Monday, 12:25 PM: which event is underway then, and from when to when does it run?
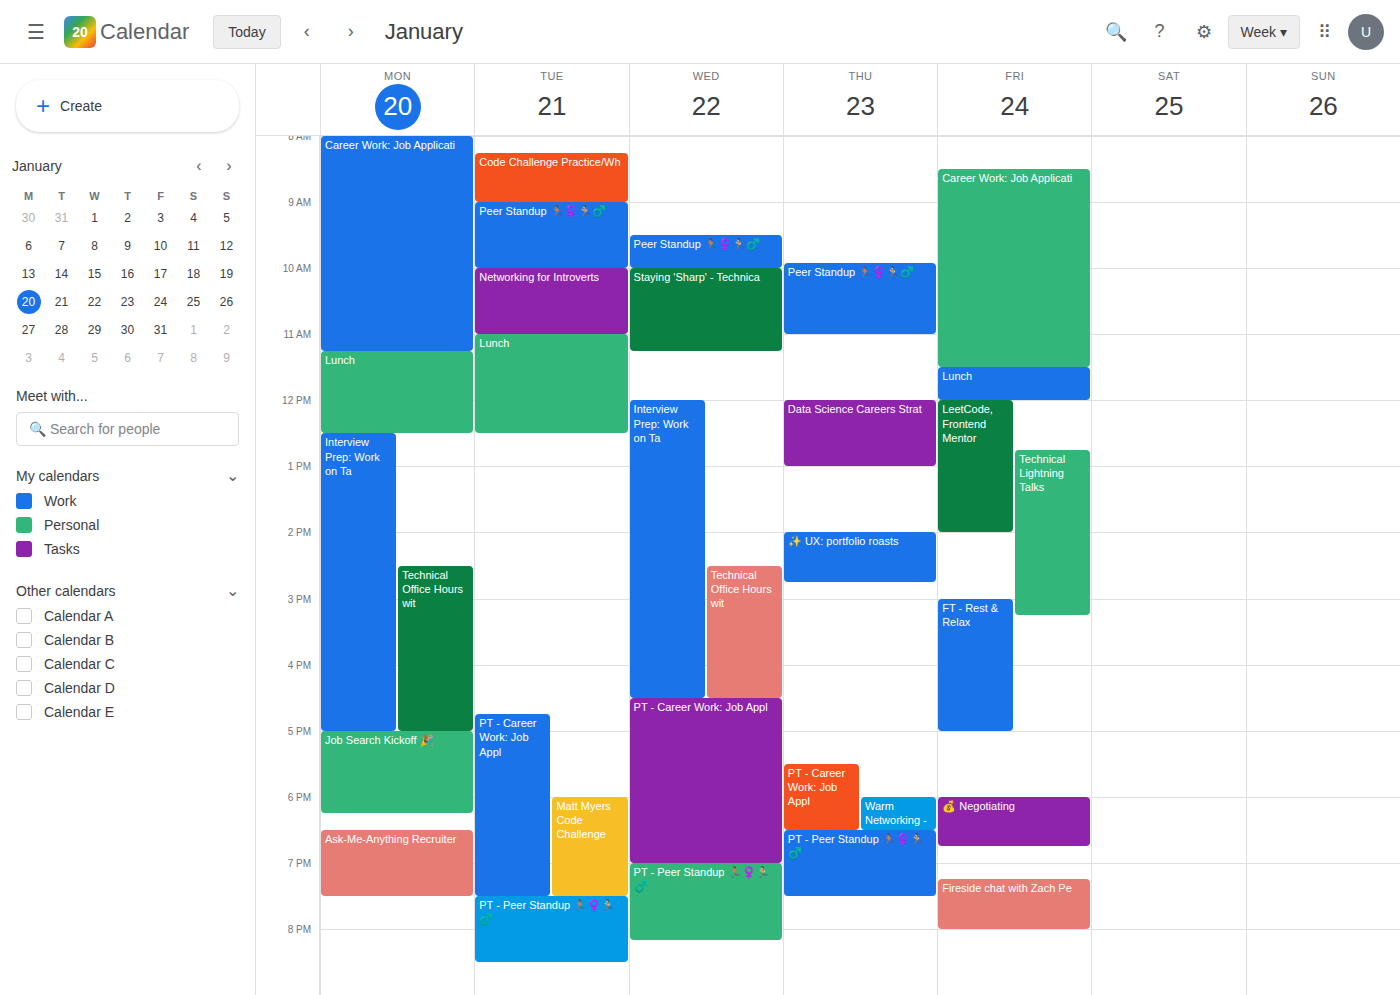
"Lunch", 11:15 AM to 12:30 PM